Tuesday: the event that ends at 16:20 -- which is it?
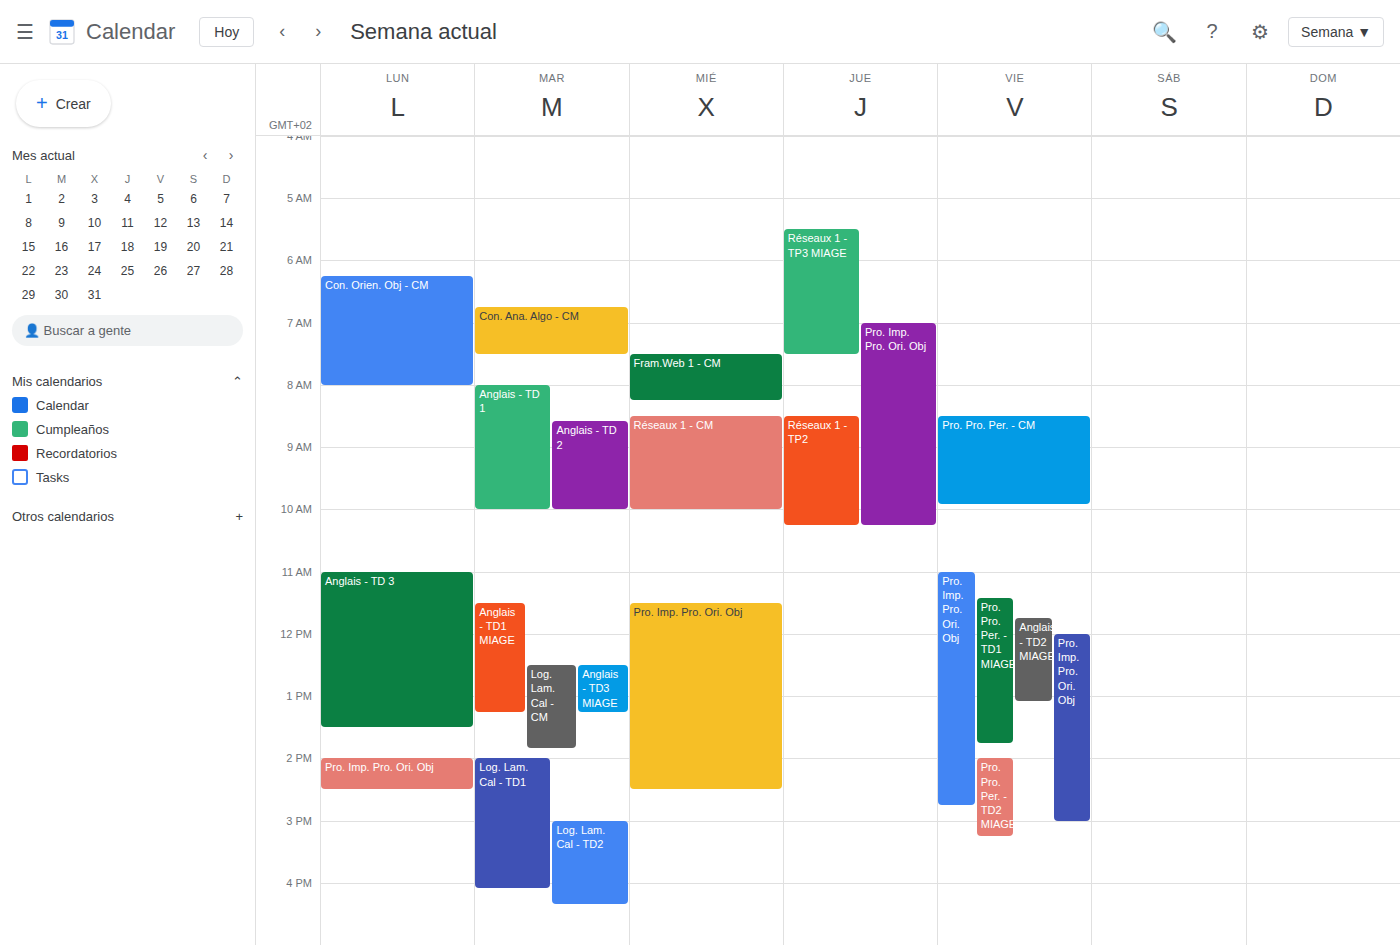
"Log. Lam. Cal - TD2"